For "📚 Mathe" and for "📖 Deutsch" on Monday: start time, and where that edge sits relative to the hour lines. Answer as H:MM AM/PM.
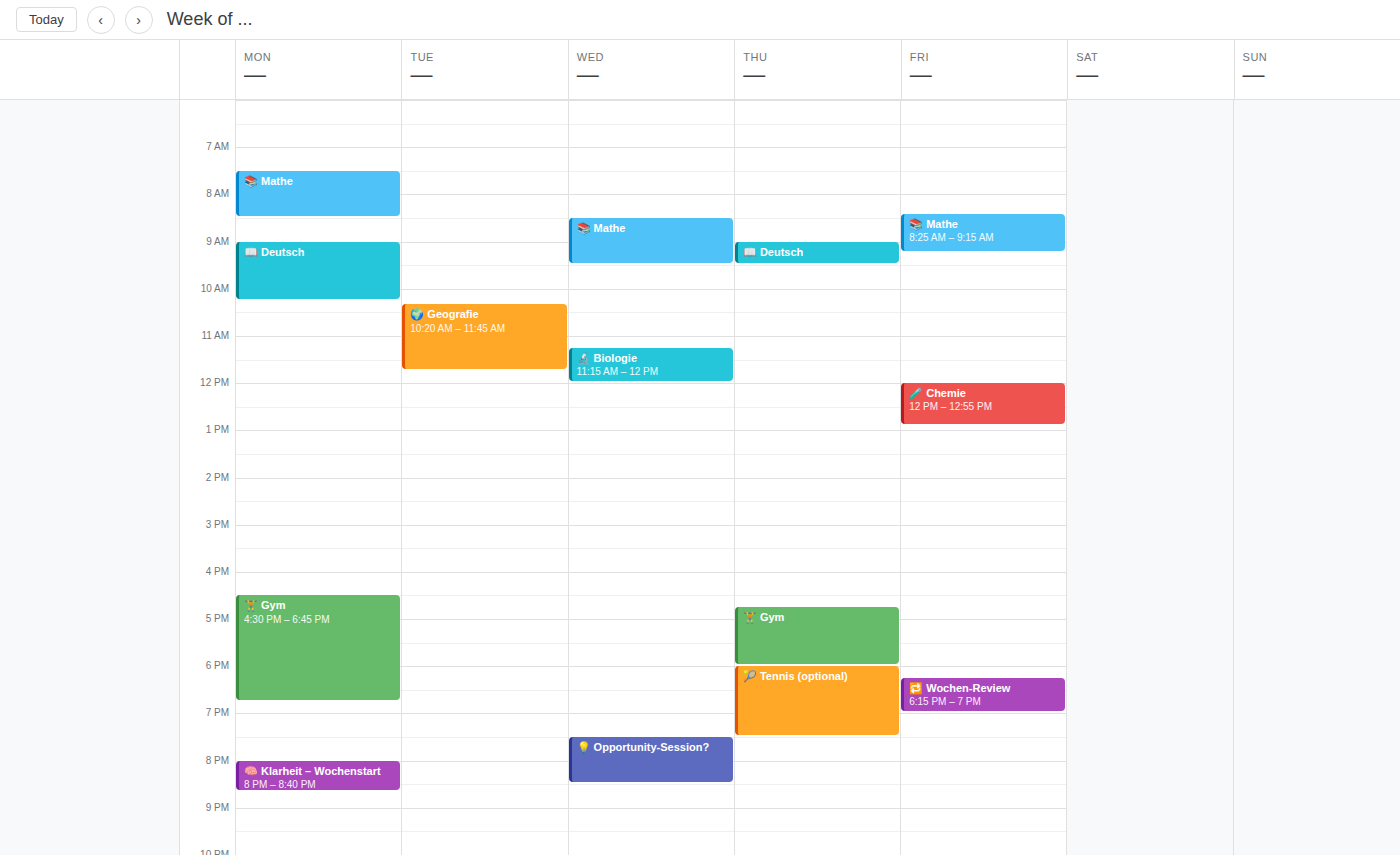
"📚 Mathe": 7:30 AM, halfway between the 7 AM and 8 AM lines. "📖 Deutsch": 9:00 AM, exactly on the 9 AM line.